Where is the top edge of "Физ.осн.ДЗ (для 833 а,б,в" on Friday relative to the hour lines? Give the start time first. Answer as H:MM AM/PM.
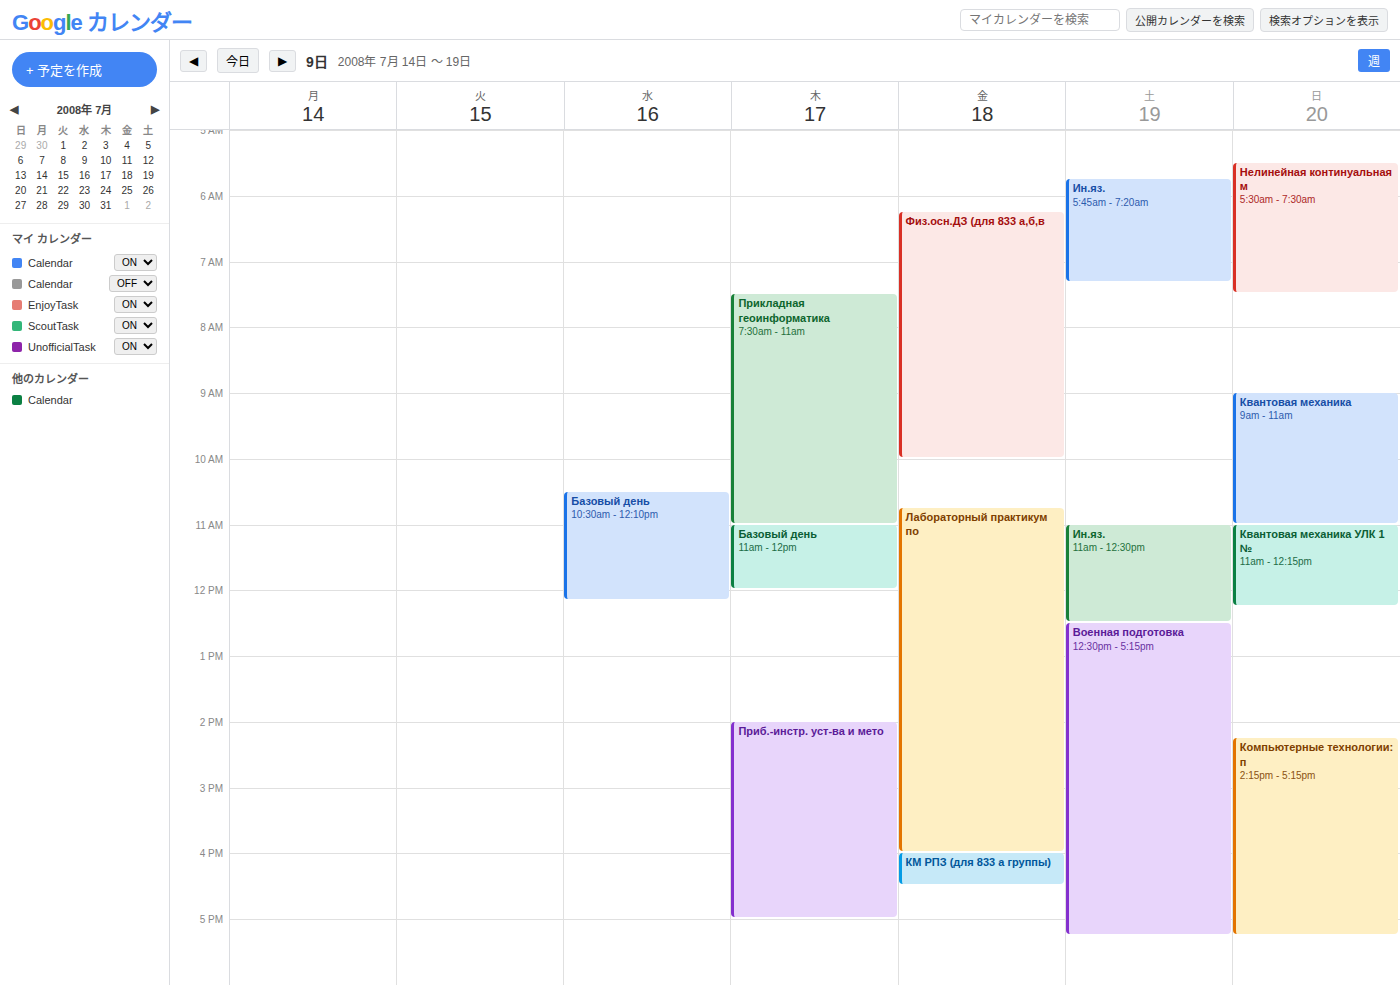
6:15 AM -- neither: a quarter of the way from the 6 AM line to the 7 AM line.